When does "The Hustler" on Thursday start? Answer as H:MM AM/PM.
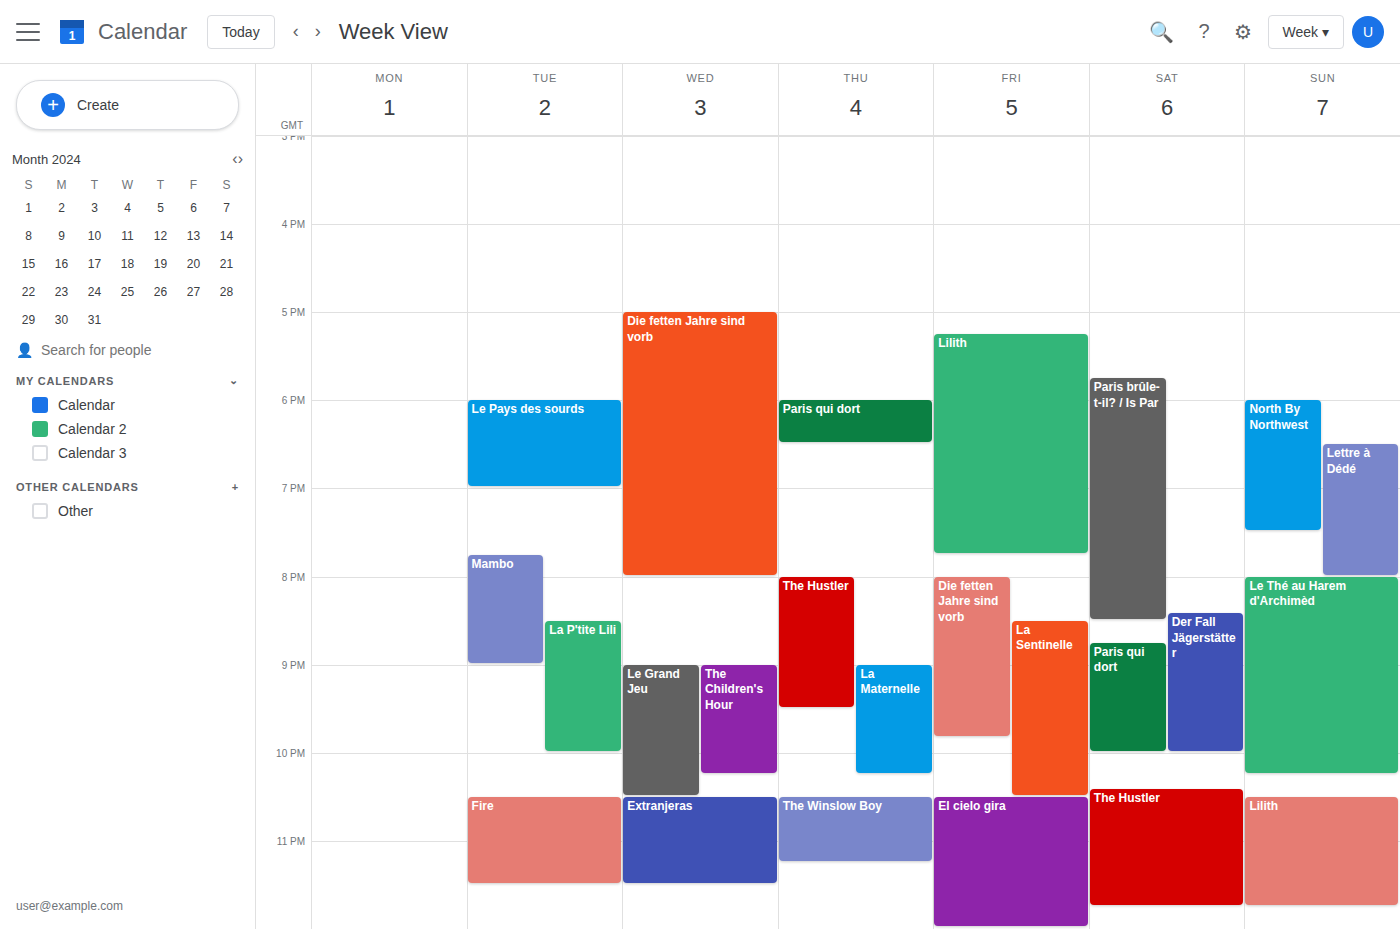
8:00 PM